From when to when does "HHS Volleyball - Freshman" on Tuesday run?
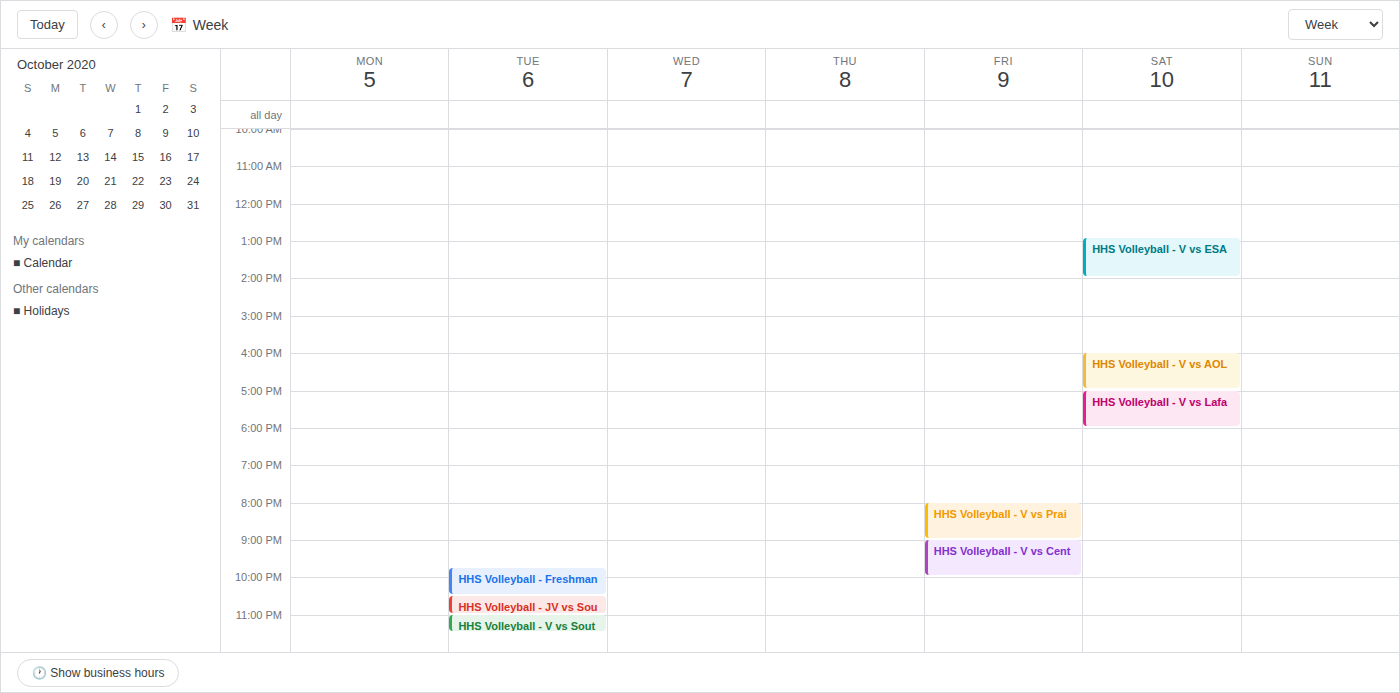
9:45 PM to 10:30 PM